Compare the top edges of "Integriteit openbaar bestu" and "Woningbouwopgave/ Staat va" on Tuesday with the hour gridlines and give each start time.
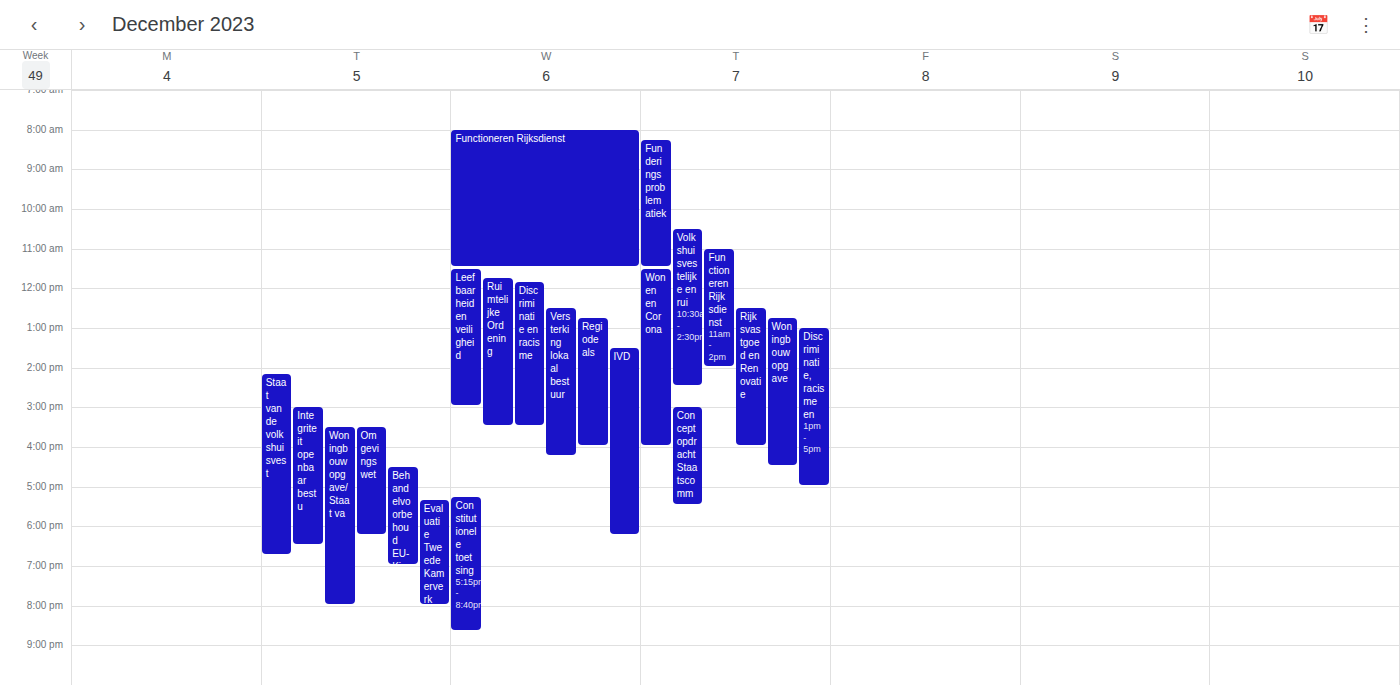
"Integriteit openbaar bestu": 3:00 PM, exactly on the 3 PM line. "Woningbouwopgave/ Staat va": 3:30 PM, halfway between the 3 PM and 4 PM lines.